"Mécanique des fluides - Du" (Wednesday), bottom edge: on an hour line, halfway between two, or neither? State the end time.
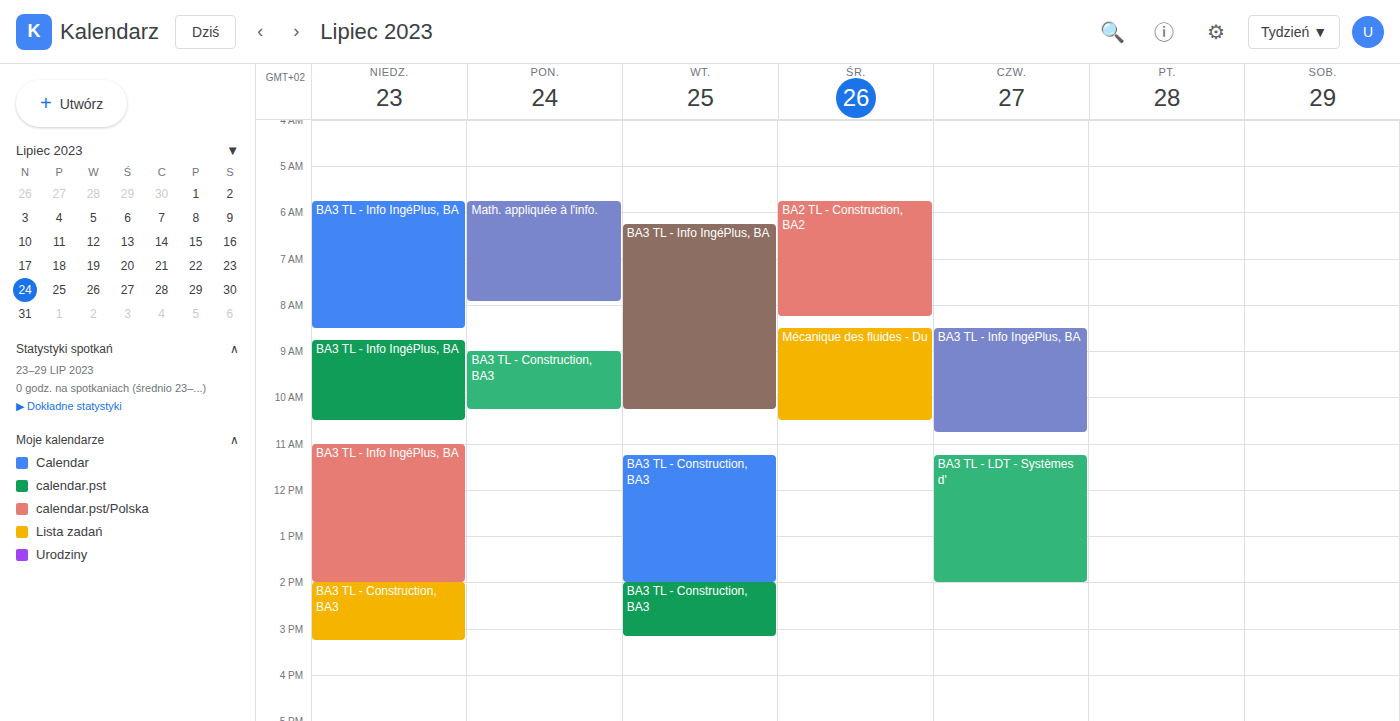
10:30 AM -- halfway between the 10 AM and 11 AM lines.